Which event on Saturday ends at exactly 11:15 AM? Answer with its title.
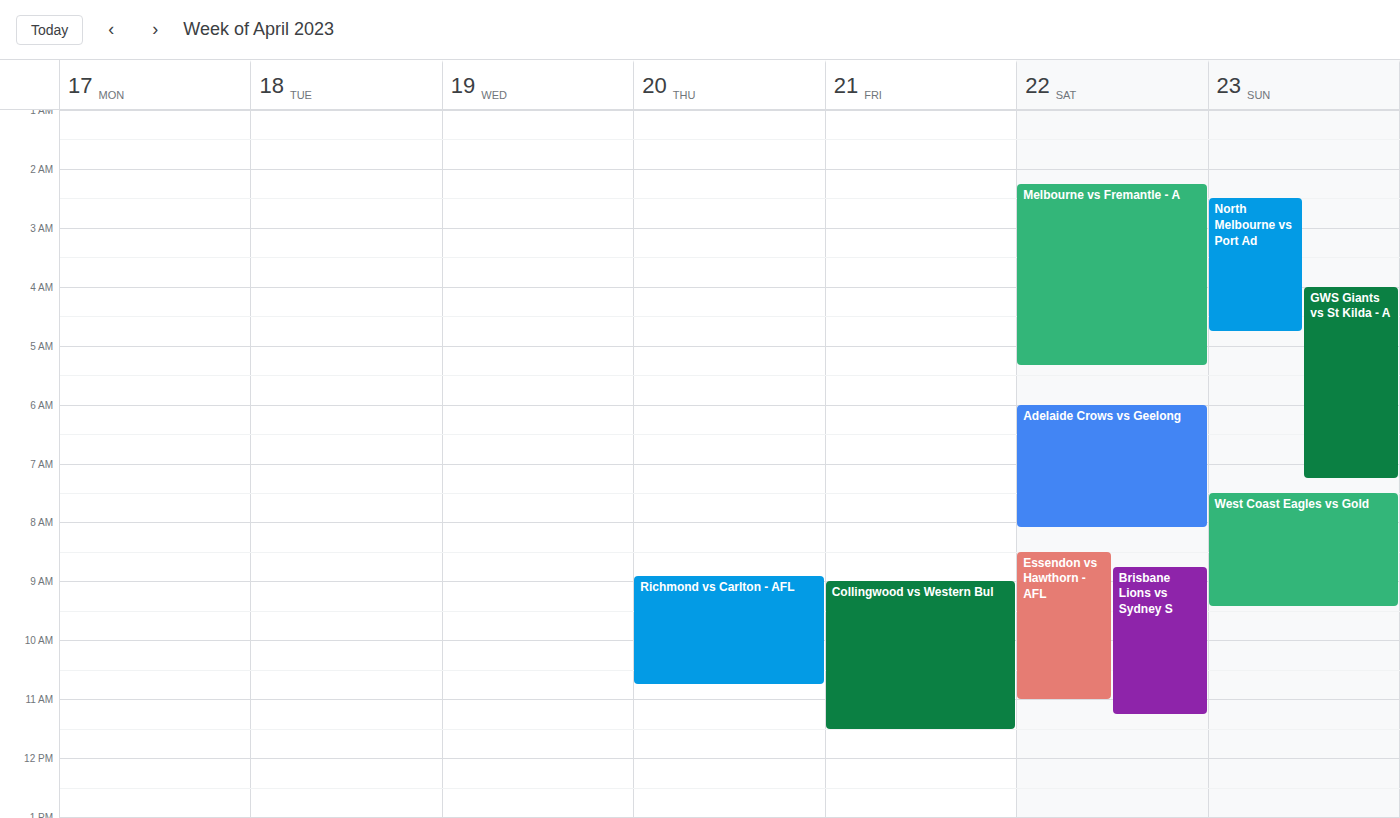
"Brisbane Lions vs Sydney S"